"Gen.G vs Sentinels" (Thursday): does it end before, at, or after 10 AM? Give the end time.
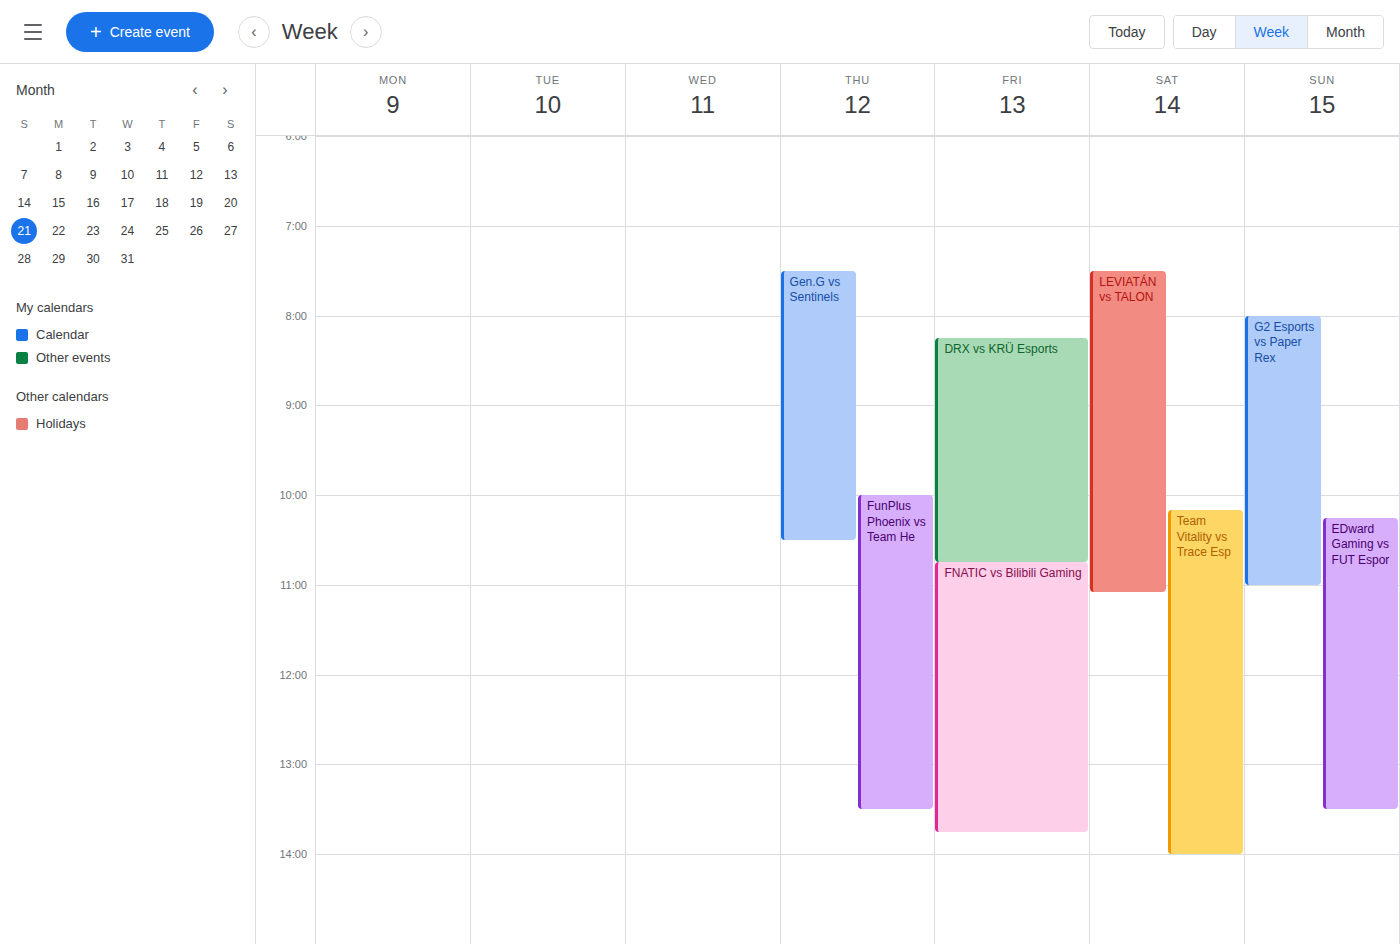
10:30 AM -- after 10 AM, 30 minutes below the 10 AM line.